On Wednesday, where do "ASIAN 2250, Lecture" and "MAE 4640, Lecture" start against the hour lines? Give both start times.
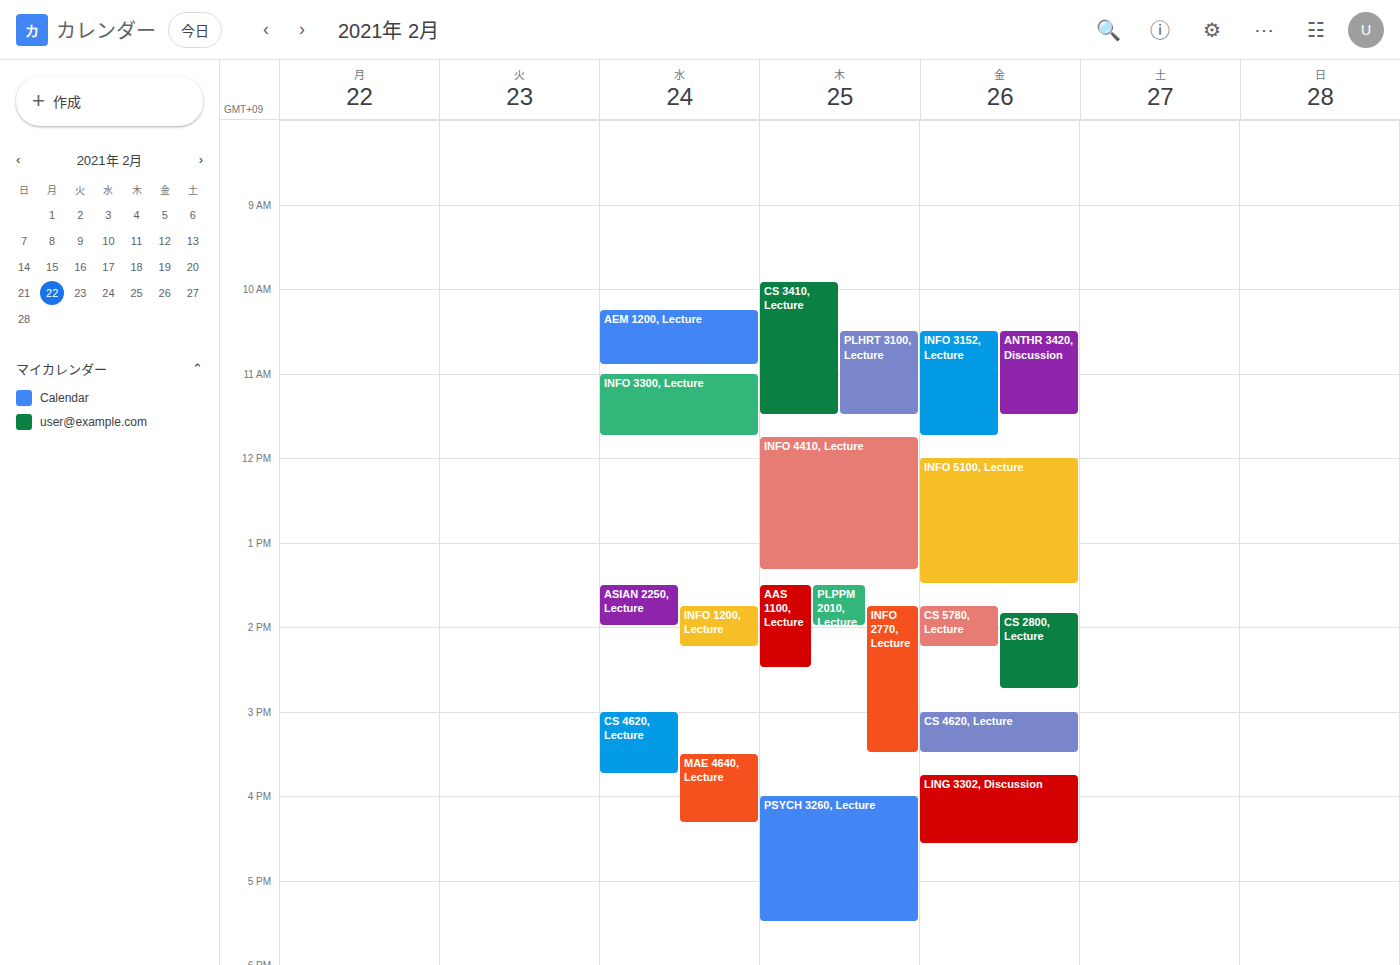
"ASIAN 2250, Lecture": 13:30, halfway between the 13:00 and 14:00 lines. "MAE 4640, Lecture": 15:30, halfway between the 15:00 and 16:00 lines.